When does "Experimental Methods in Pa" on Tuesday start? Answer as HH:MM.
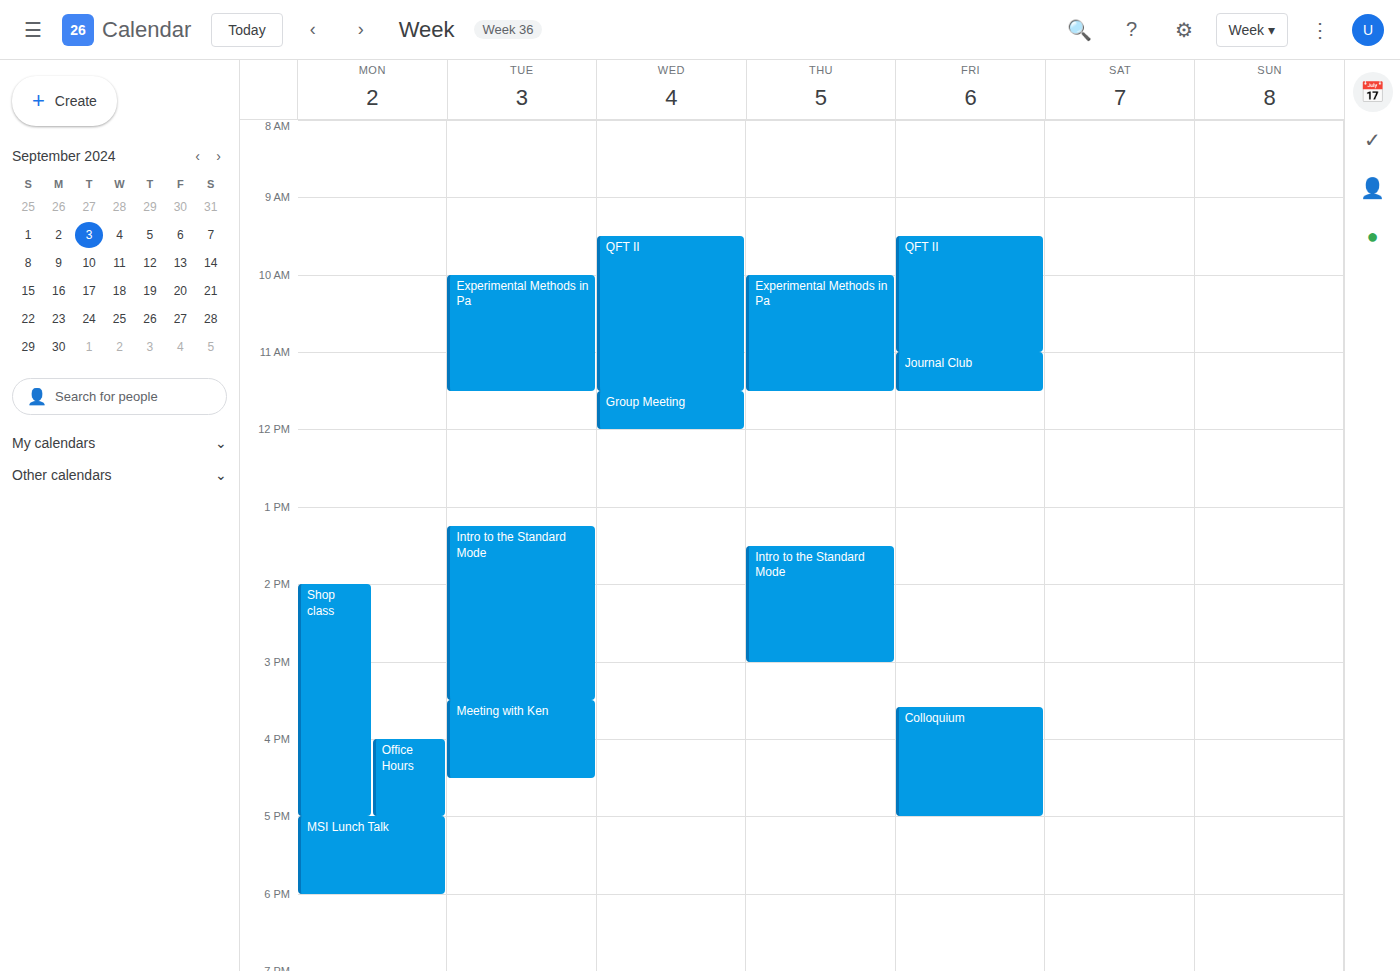
10:00